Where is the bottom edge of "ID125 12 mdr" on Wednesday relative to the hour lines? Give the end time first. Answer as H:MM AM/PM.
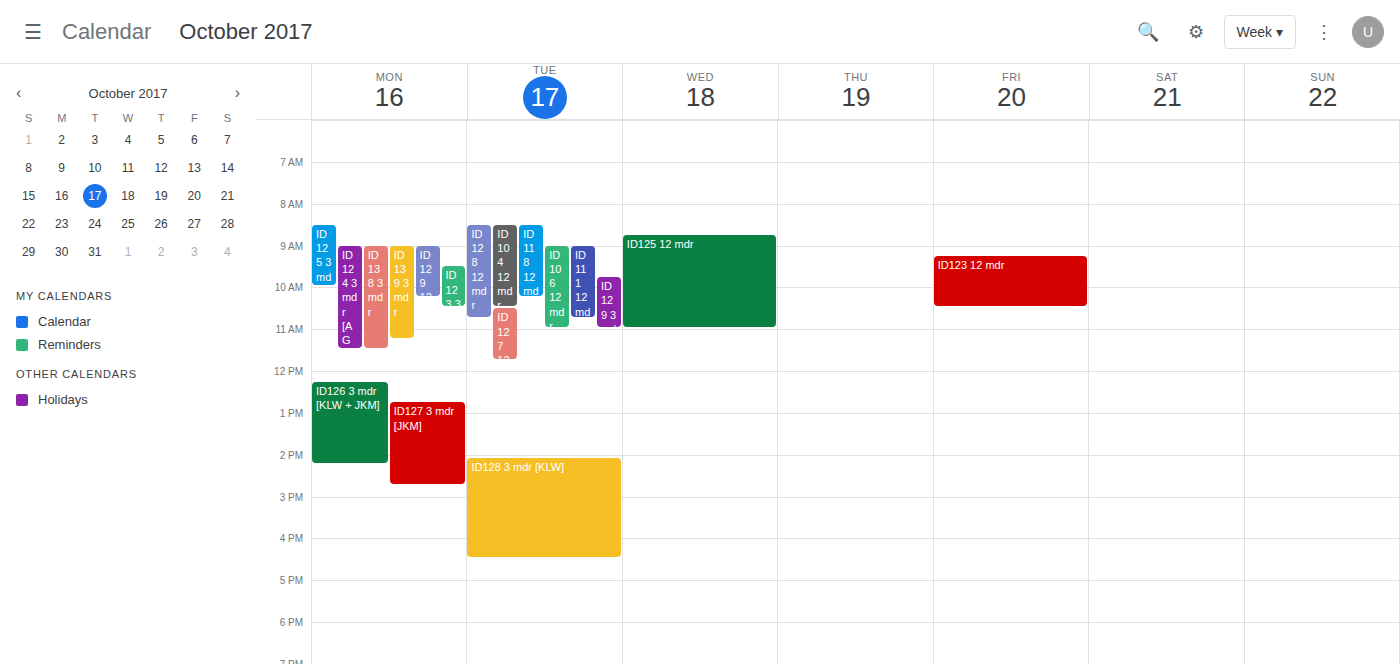
11:00 AM -- exactly on the 11 AM line.